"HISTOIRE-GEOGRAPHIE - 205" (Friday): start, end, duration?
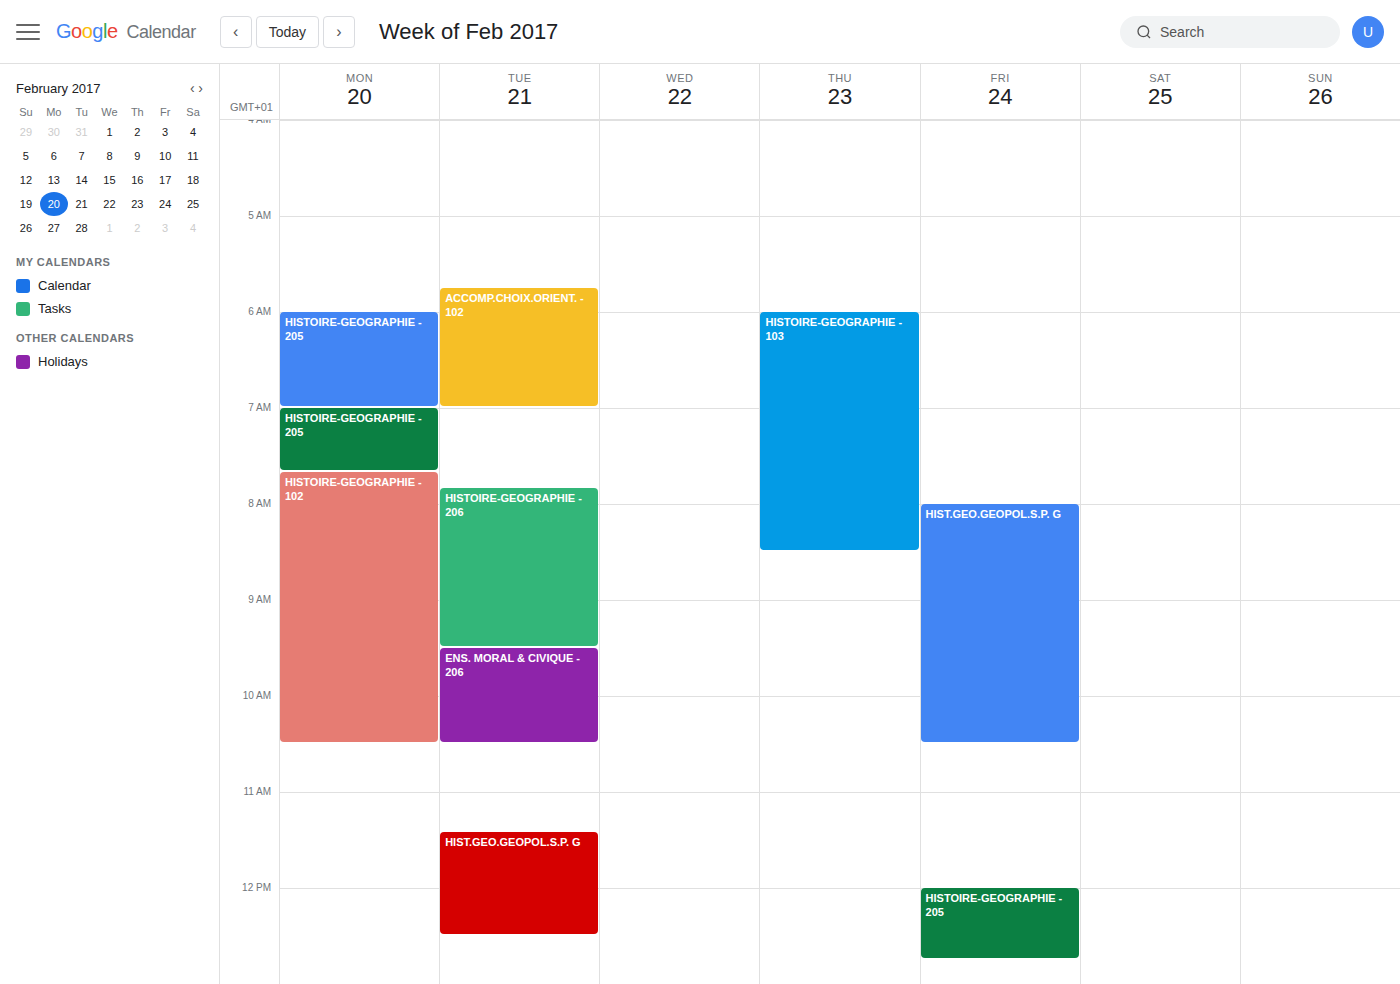
12:00 PM to 12:45 PM, 45 minutes